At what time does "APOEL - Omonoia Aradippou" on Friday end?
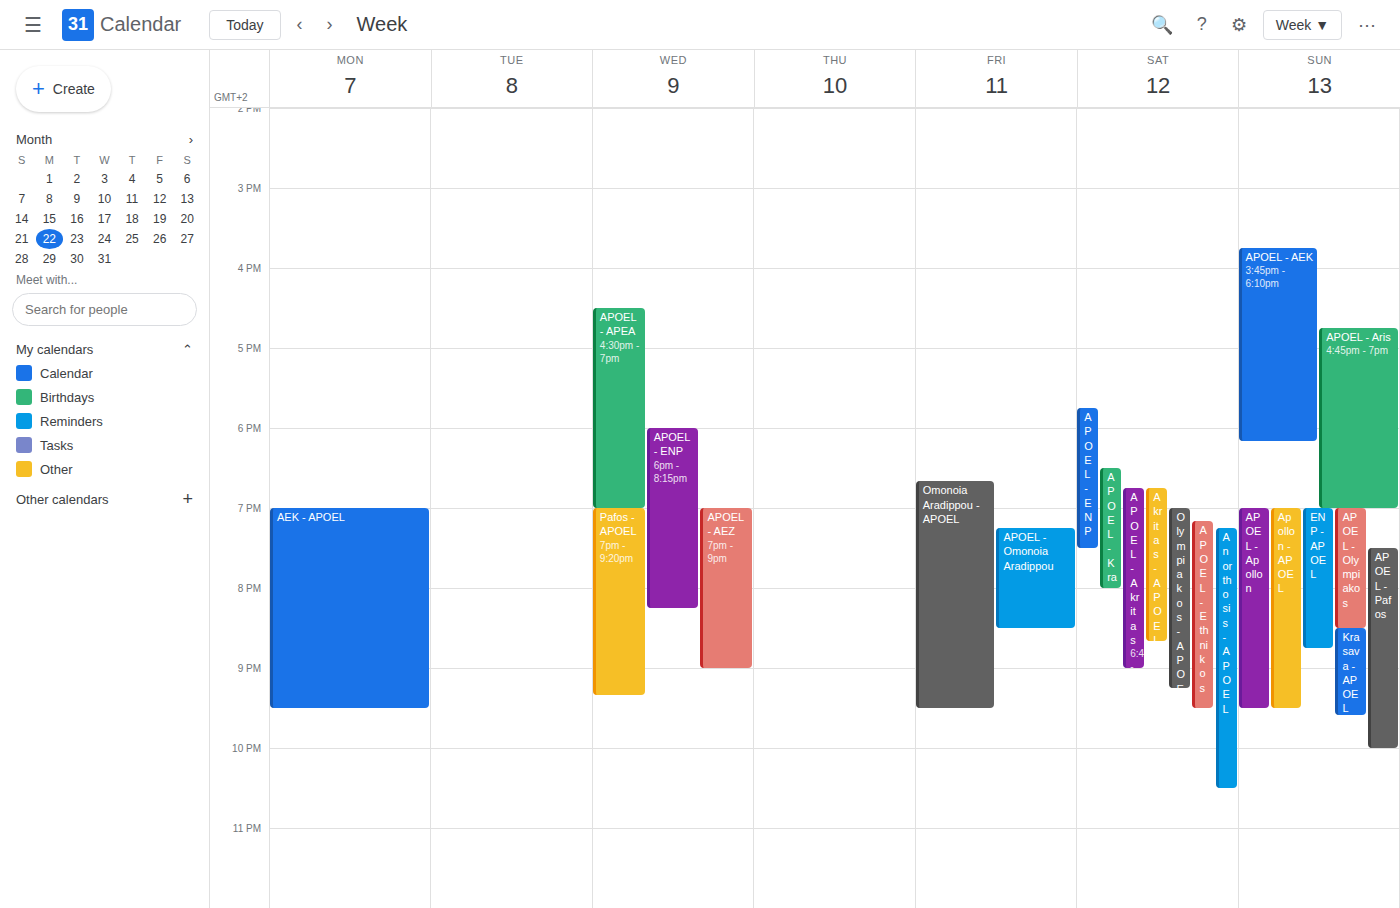
20:30